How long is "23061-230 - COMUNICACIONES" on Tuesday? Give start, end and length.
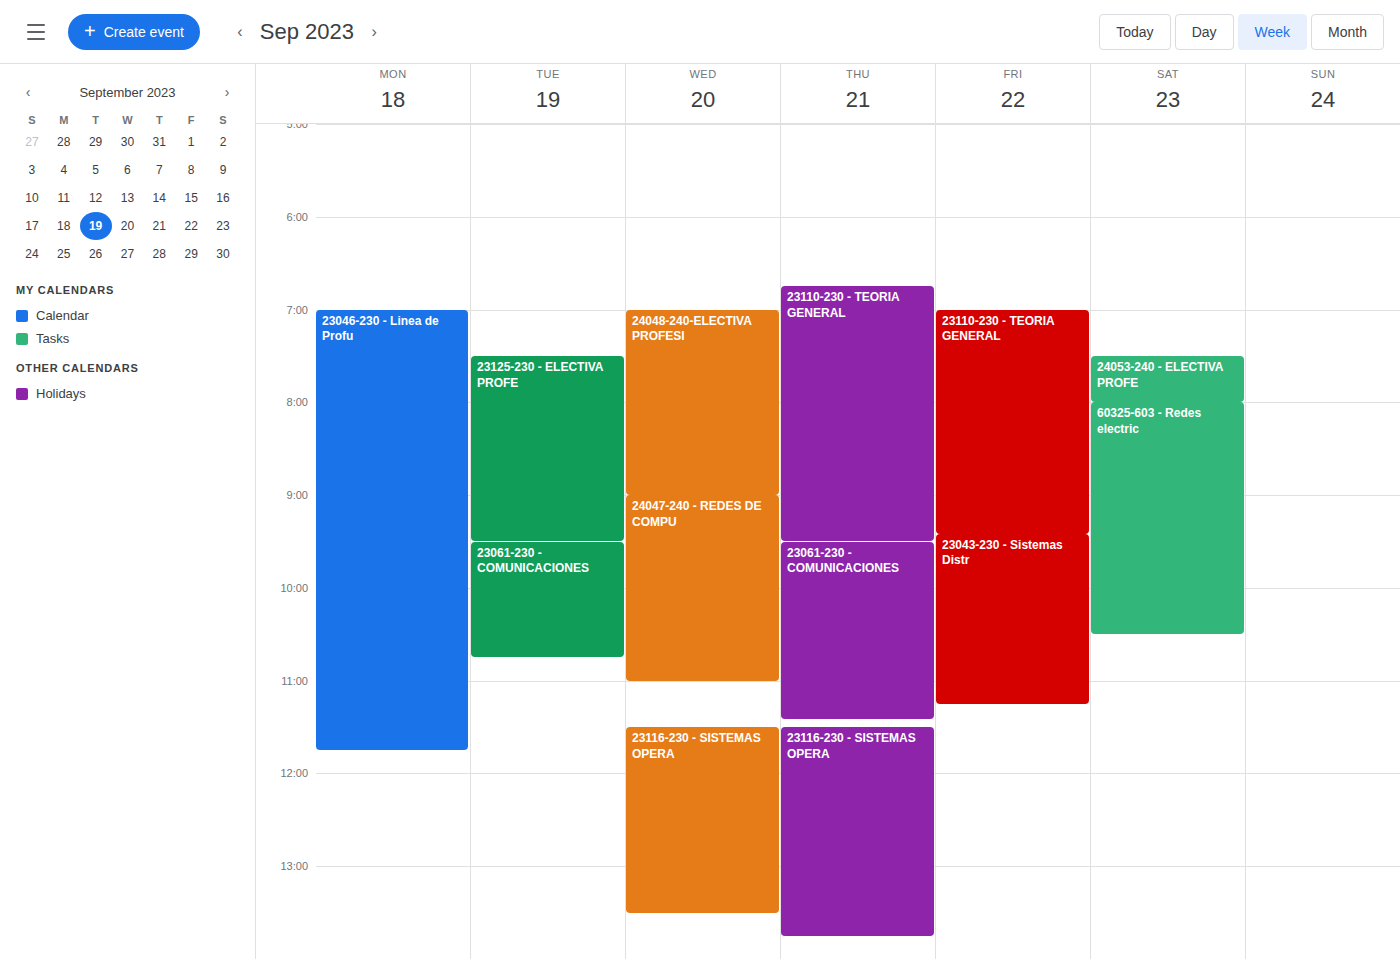
9:30 AM to 10:45 AM, 1 hour 15 minutes